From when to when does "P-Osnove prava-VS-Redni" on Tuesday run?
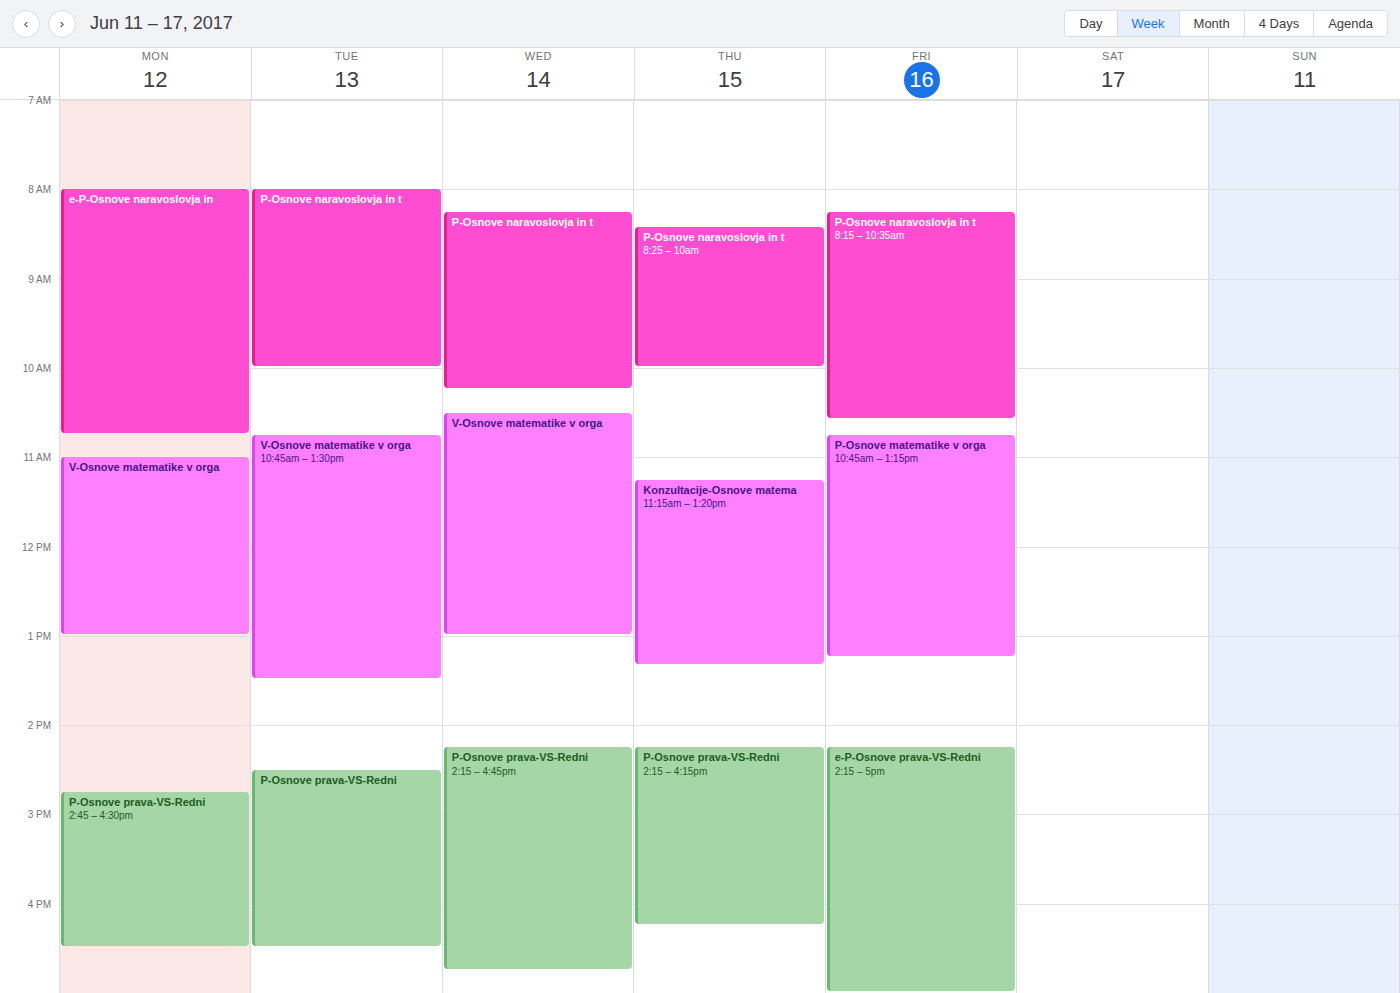
2:30 PM to 4:30 PM